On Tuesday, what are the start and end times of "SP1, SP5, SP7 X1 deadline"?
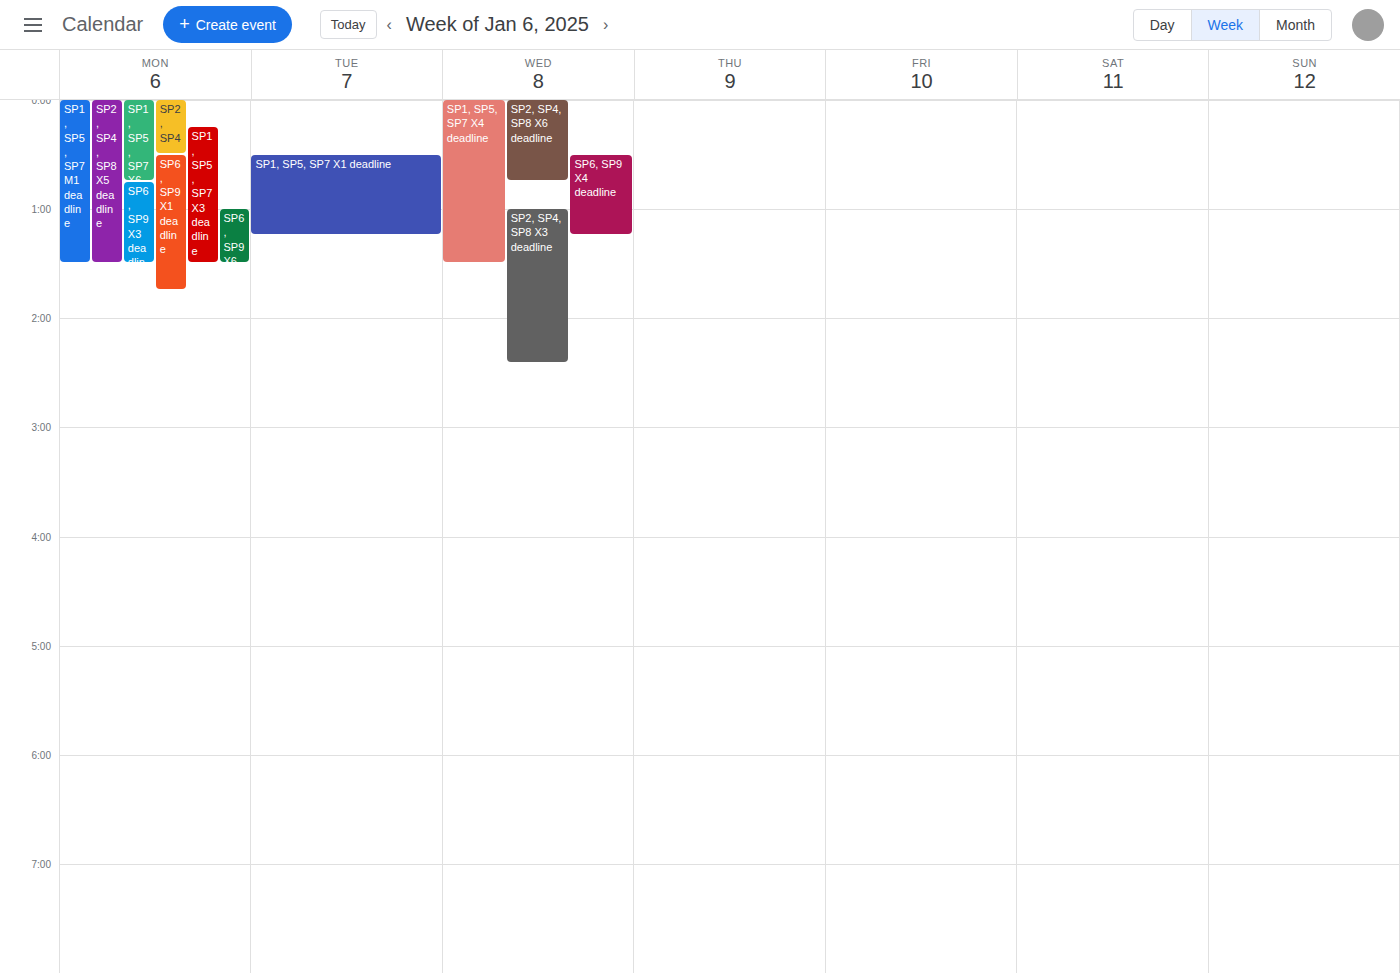
12:30 AM to 1:15 AM